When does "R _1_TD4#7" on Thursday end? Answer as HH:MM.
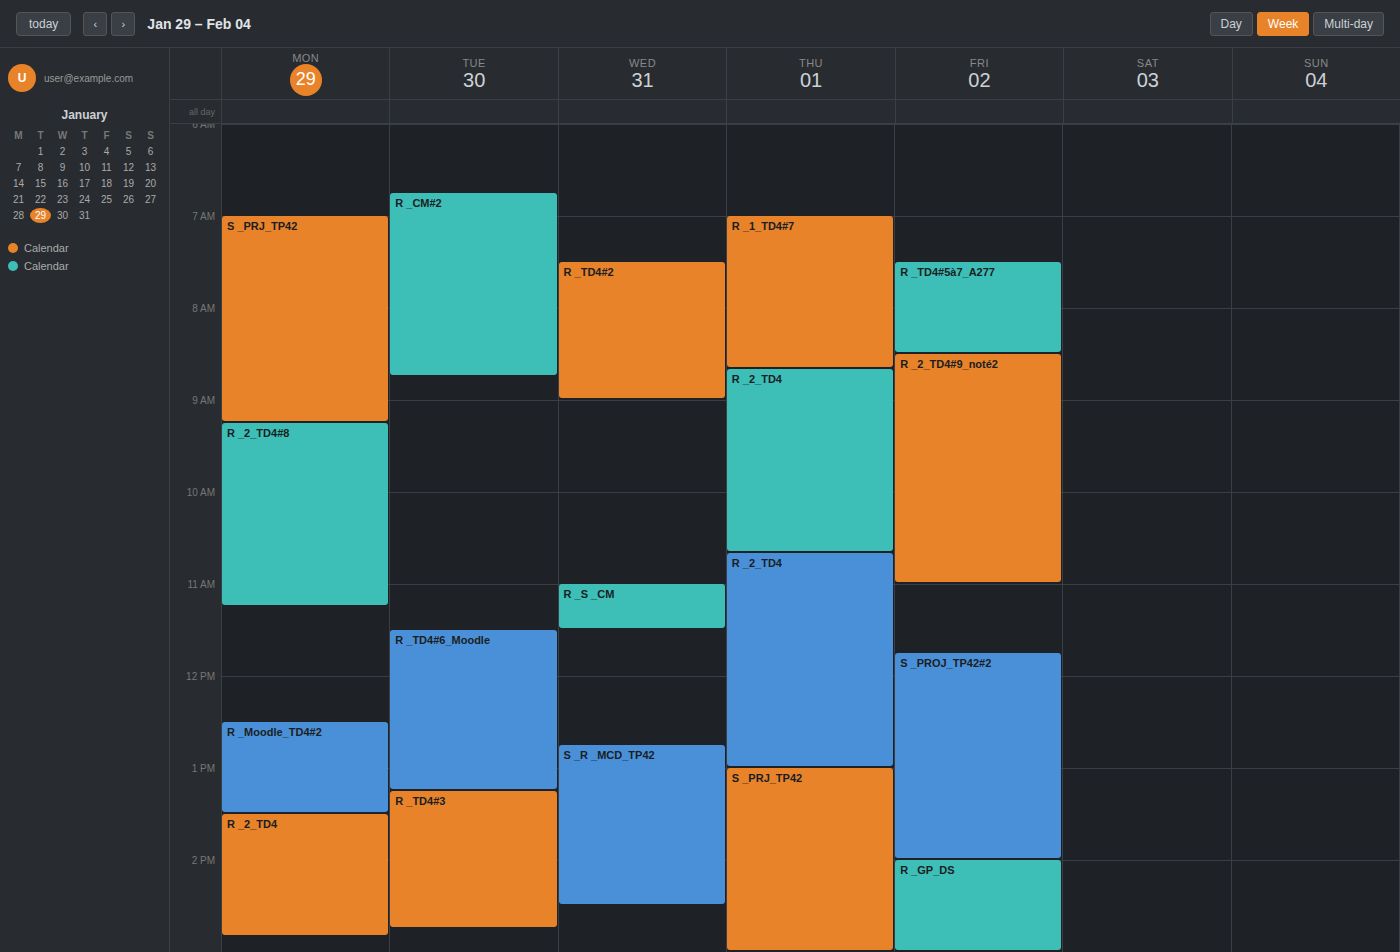
08:40